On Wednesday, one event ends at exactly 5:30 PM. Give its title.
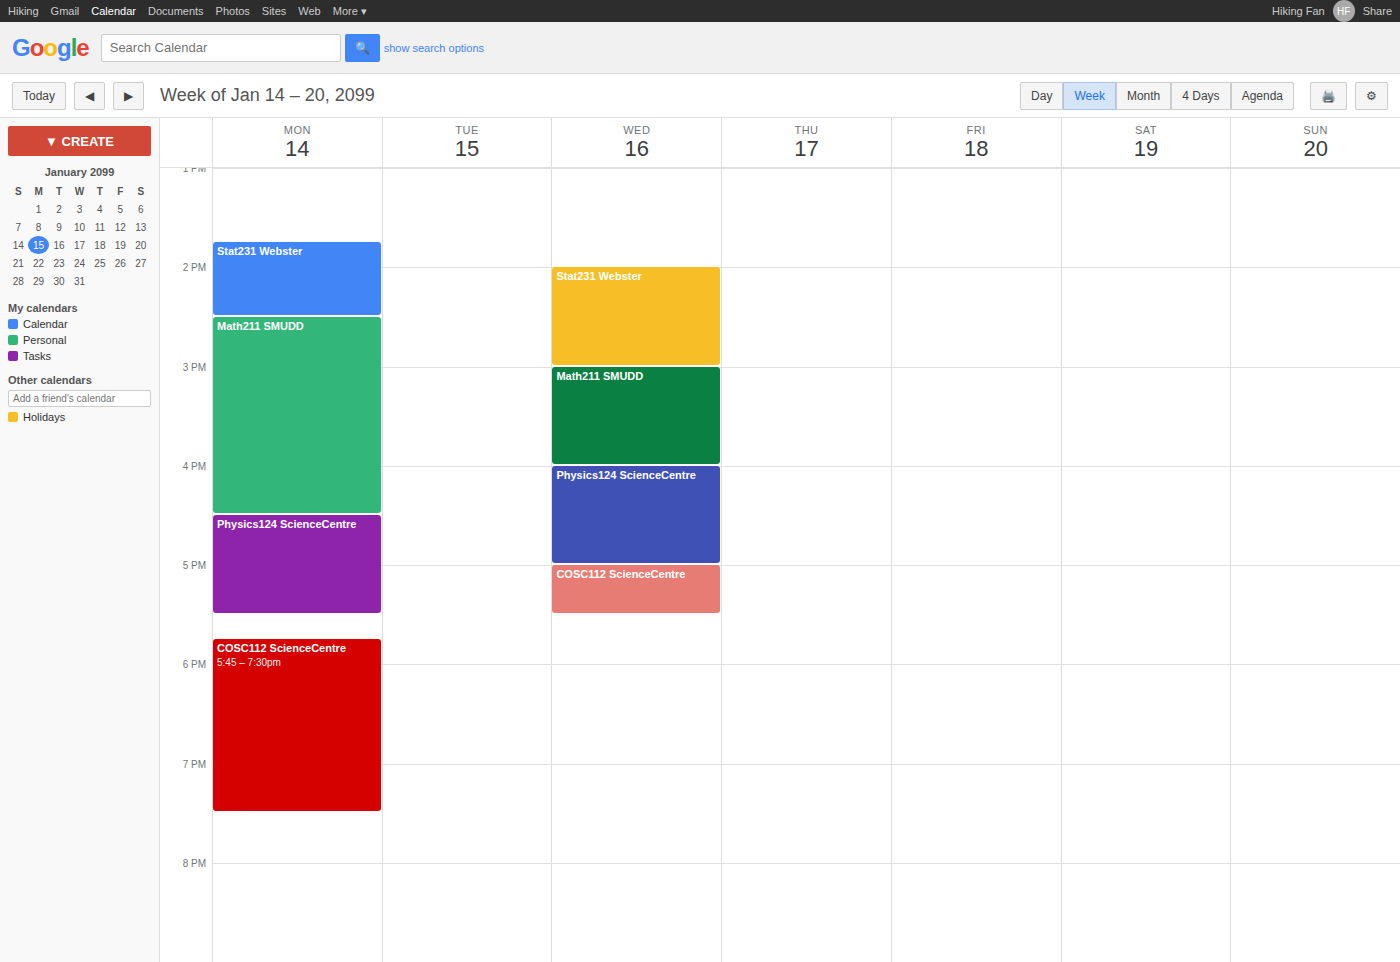
"COSC112 ScienceCentre"